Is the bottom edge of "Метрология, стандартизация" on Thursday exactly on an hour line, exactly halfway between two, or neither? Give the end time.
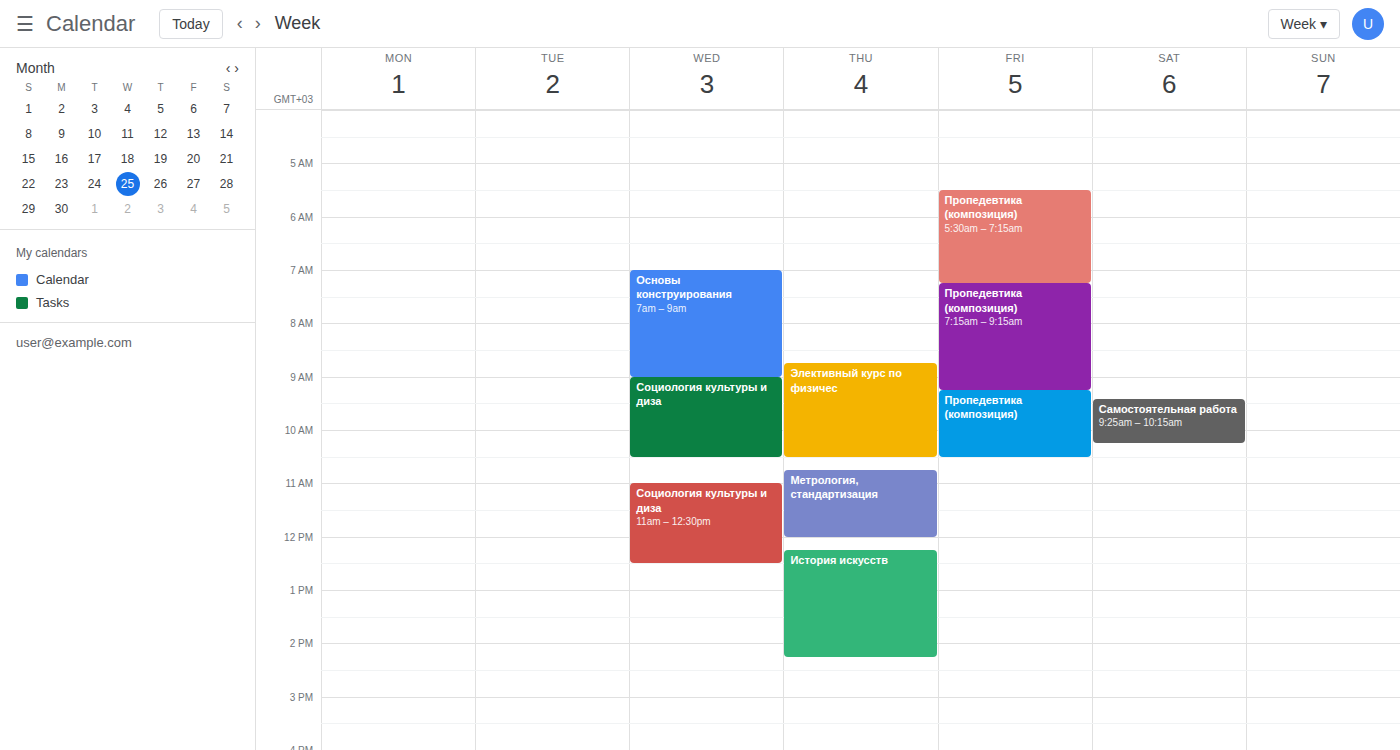
12:00 PM -- exactly on the 12 PM line.